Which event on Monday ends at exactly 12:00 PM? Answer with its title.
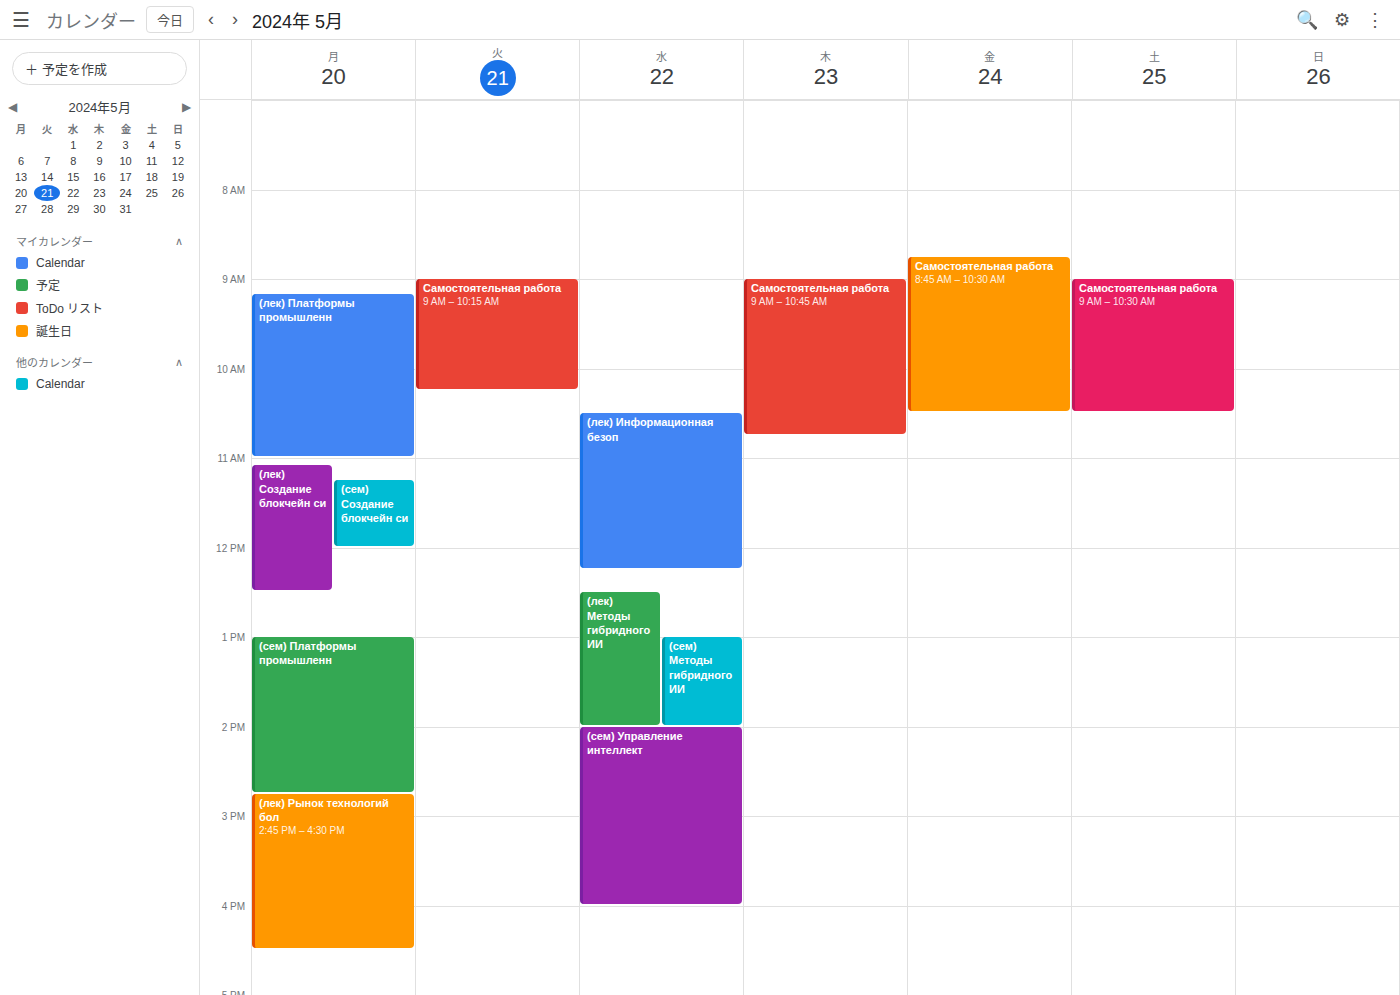
"(сем) Создание блокчейн си"